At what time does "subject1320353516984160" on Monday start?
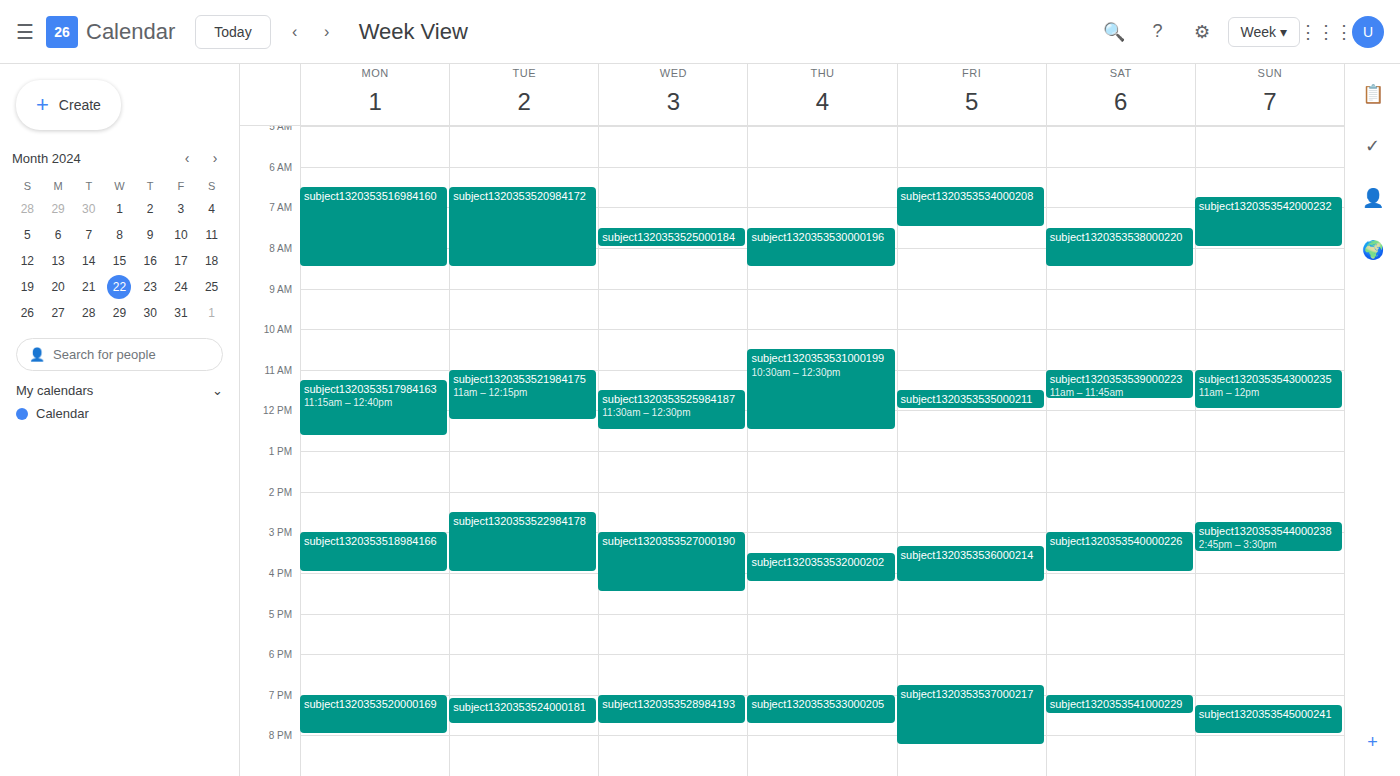
6:30 AM